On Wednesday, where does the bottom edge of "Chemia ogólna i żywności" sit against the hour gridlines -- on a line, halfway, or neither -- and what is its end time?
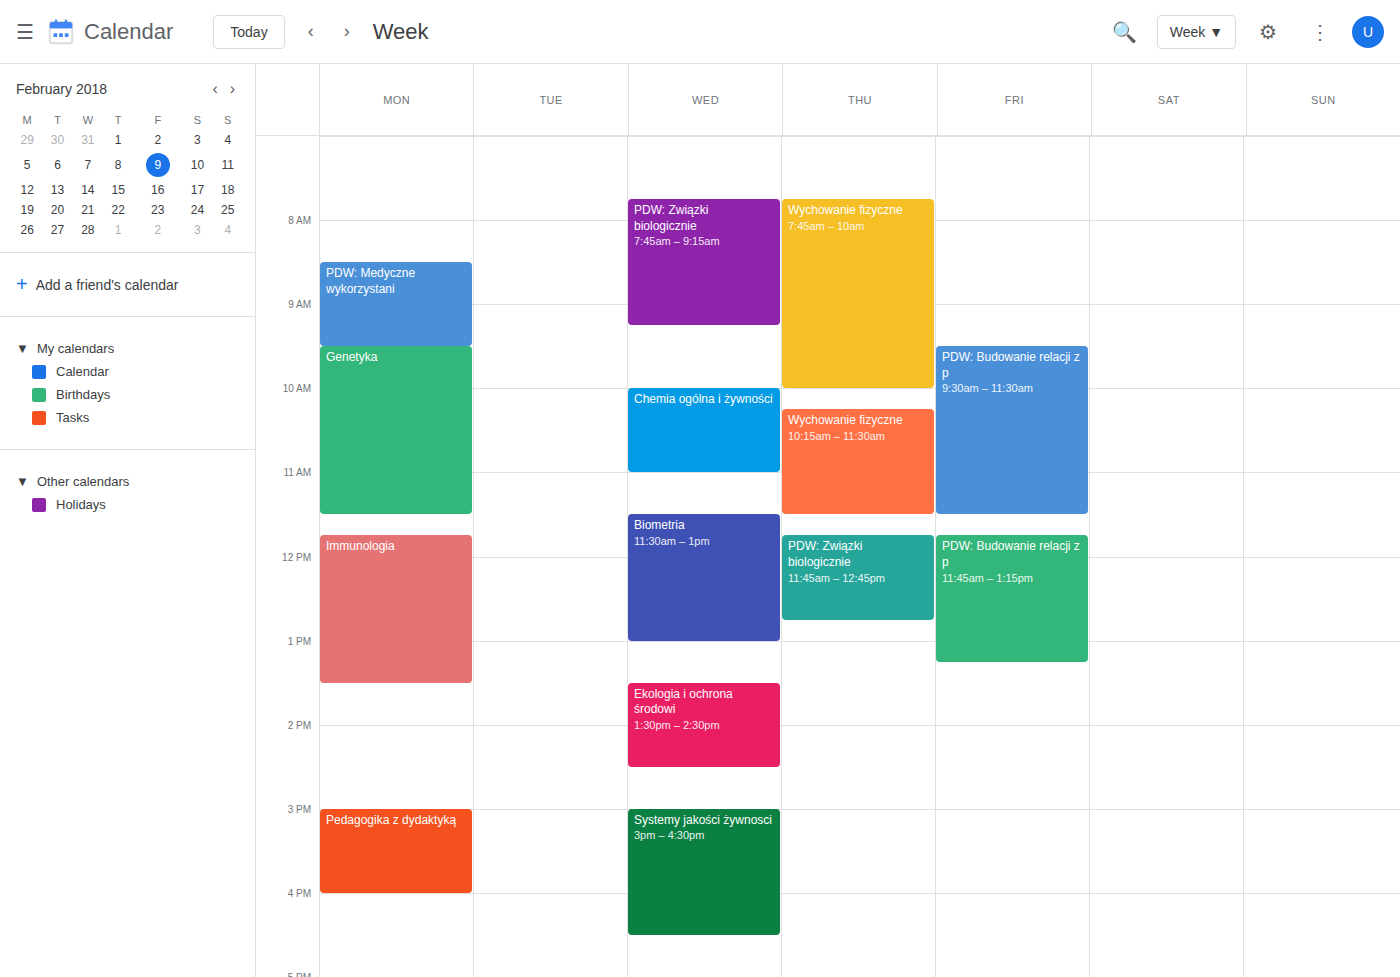
11:00 AM -- exactly on the 11 AM line.